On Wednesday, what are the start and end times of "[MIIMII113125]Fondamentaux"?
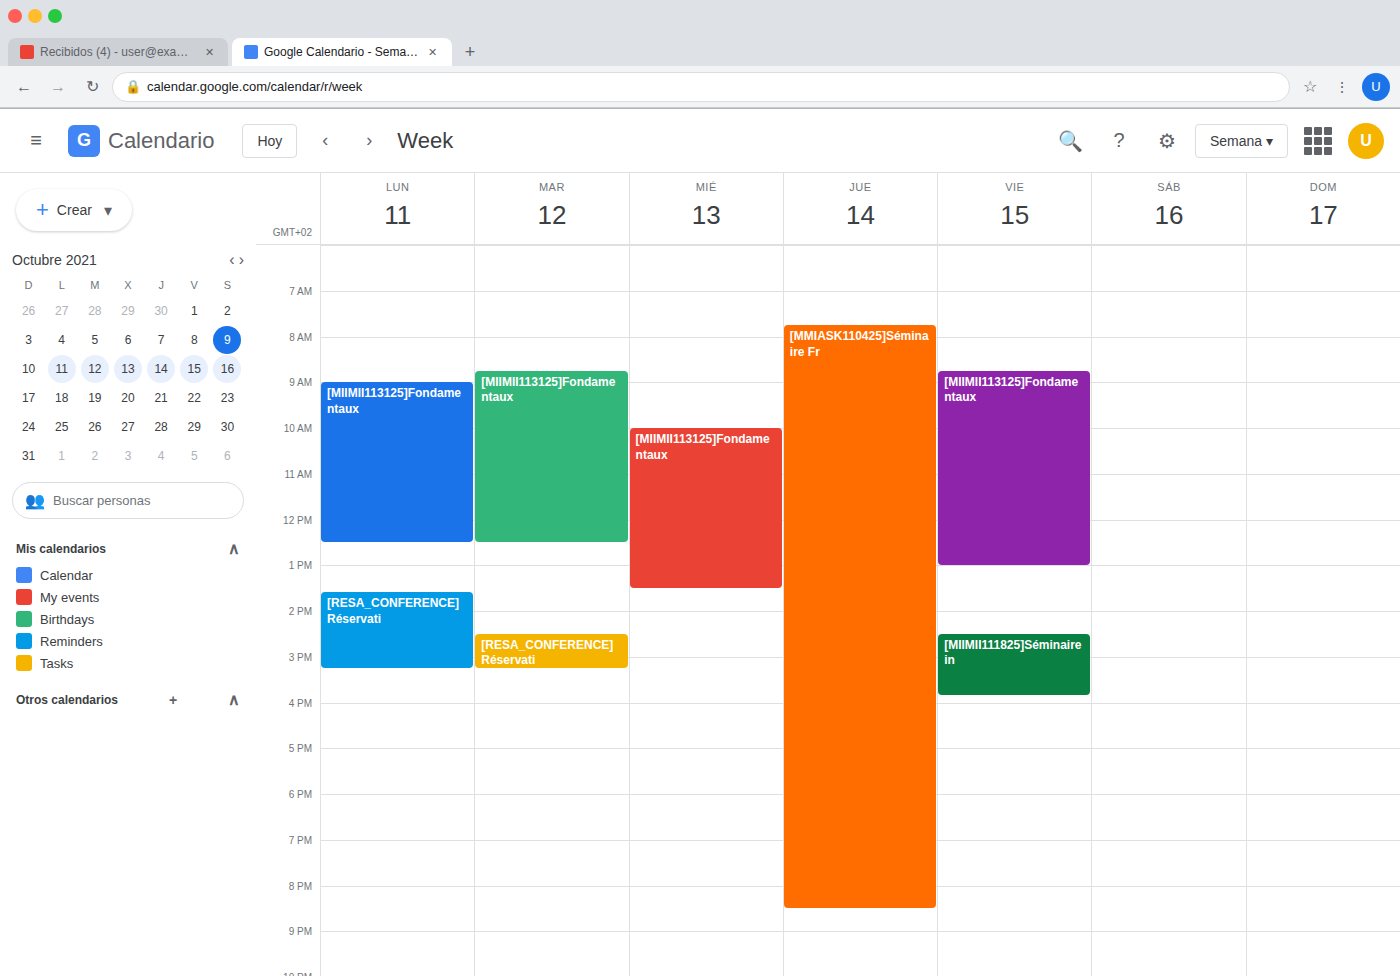
10:00 AM to 1:30 PM